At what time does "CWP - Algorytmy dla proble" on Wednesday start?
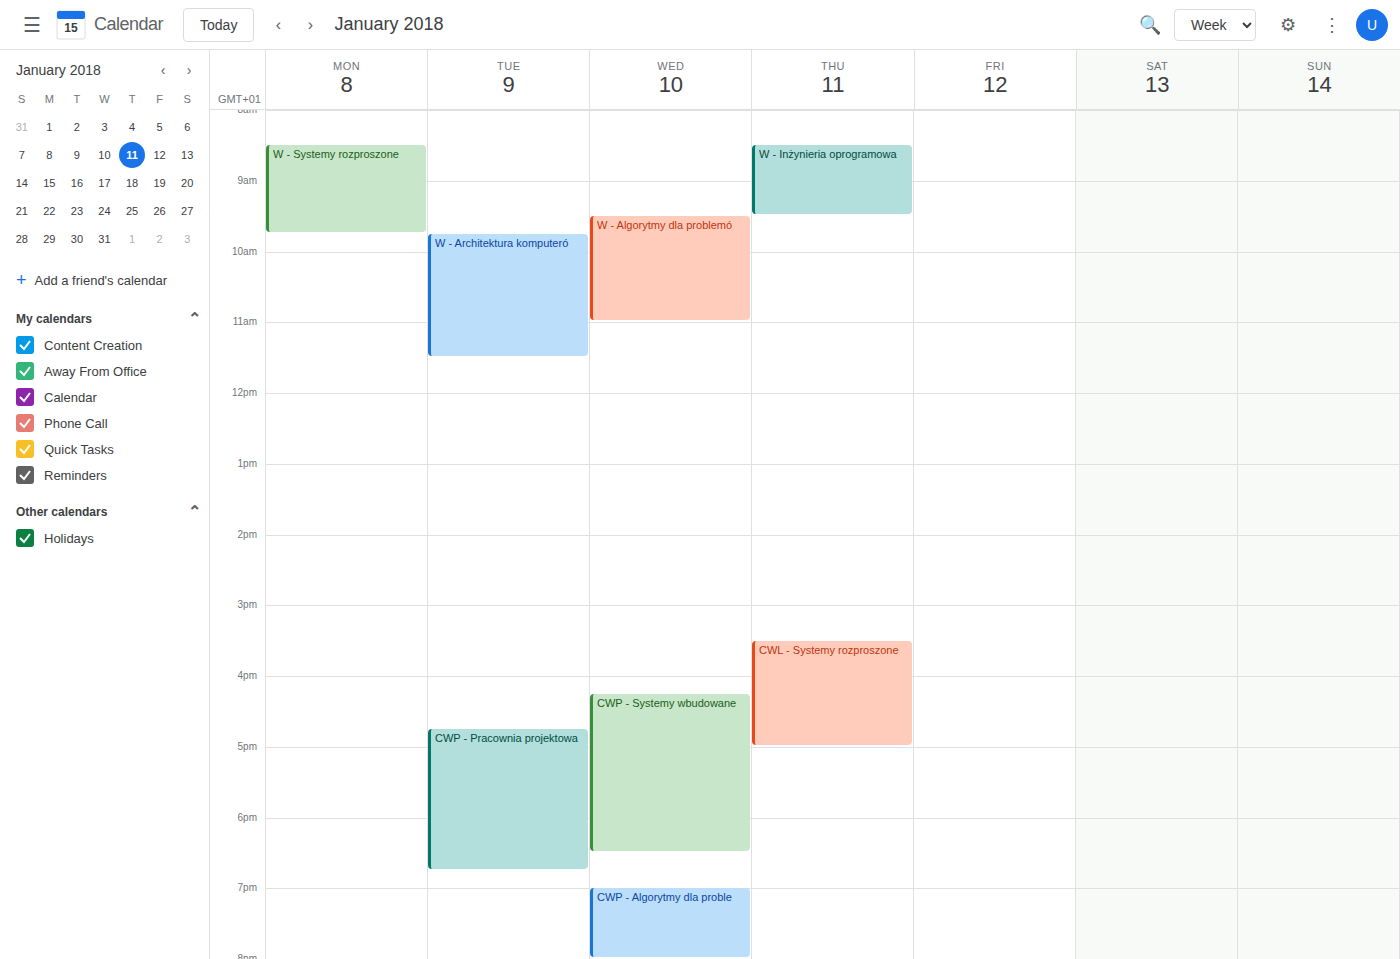
7:00 PM